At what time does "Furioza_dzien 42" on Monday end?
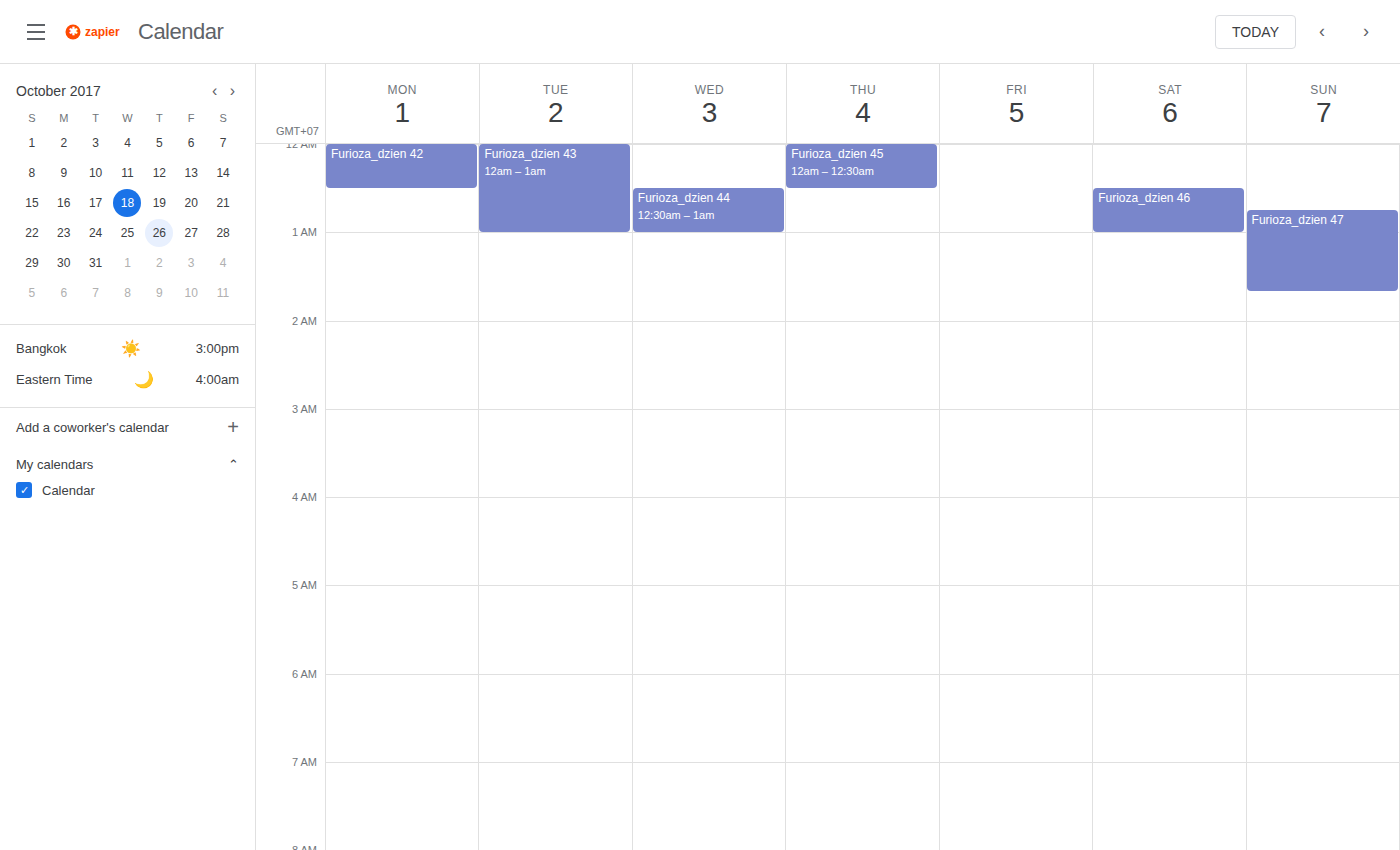
12:30 AM